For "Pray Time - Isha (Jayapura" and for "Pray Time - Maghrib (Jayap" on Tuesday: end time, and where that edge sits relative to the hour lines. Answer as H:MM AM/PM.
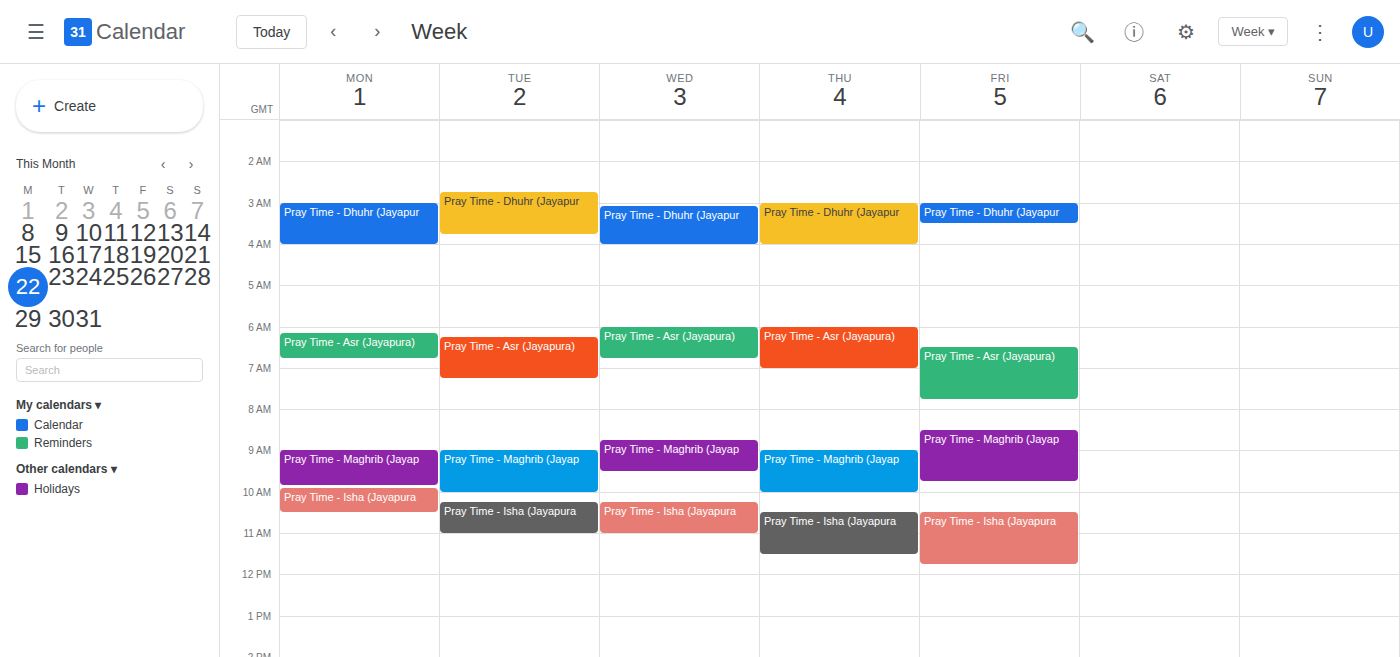
"Pray Time - Isha (Jayapura": 11:00 AM, exactly on the 11 AM line. "Pray Time - Maghrib (Jayap": 10:00 AM, exactly on the 10 AM line.